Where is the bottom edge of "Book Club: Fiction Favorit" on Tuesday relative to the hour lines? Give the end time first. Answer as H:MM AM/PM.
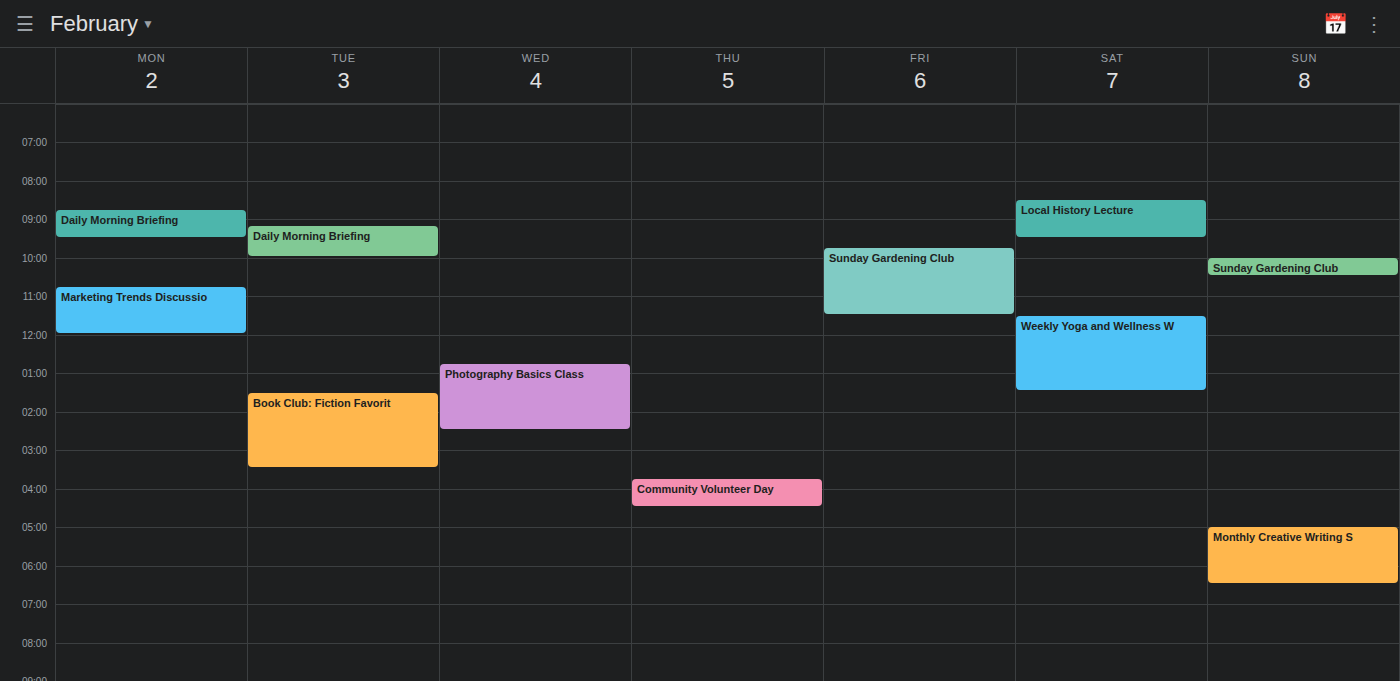
3:30 PM -- halfway between the 3 PM and 4 PM lines.